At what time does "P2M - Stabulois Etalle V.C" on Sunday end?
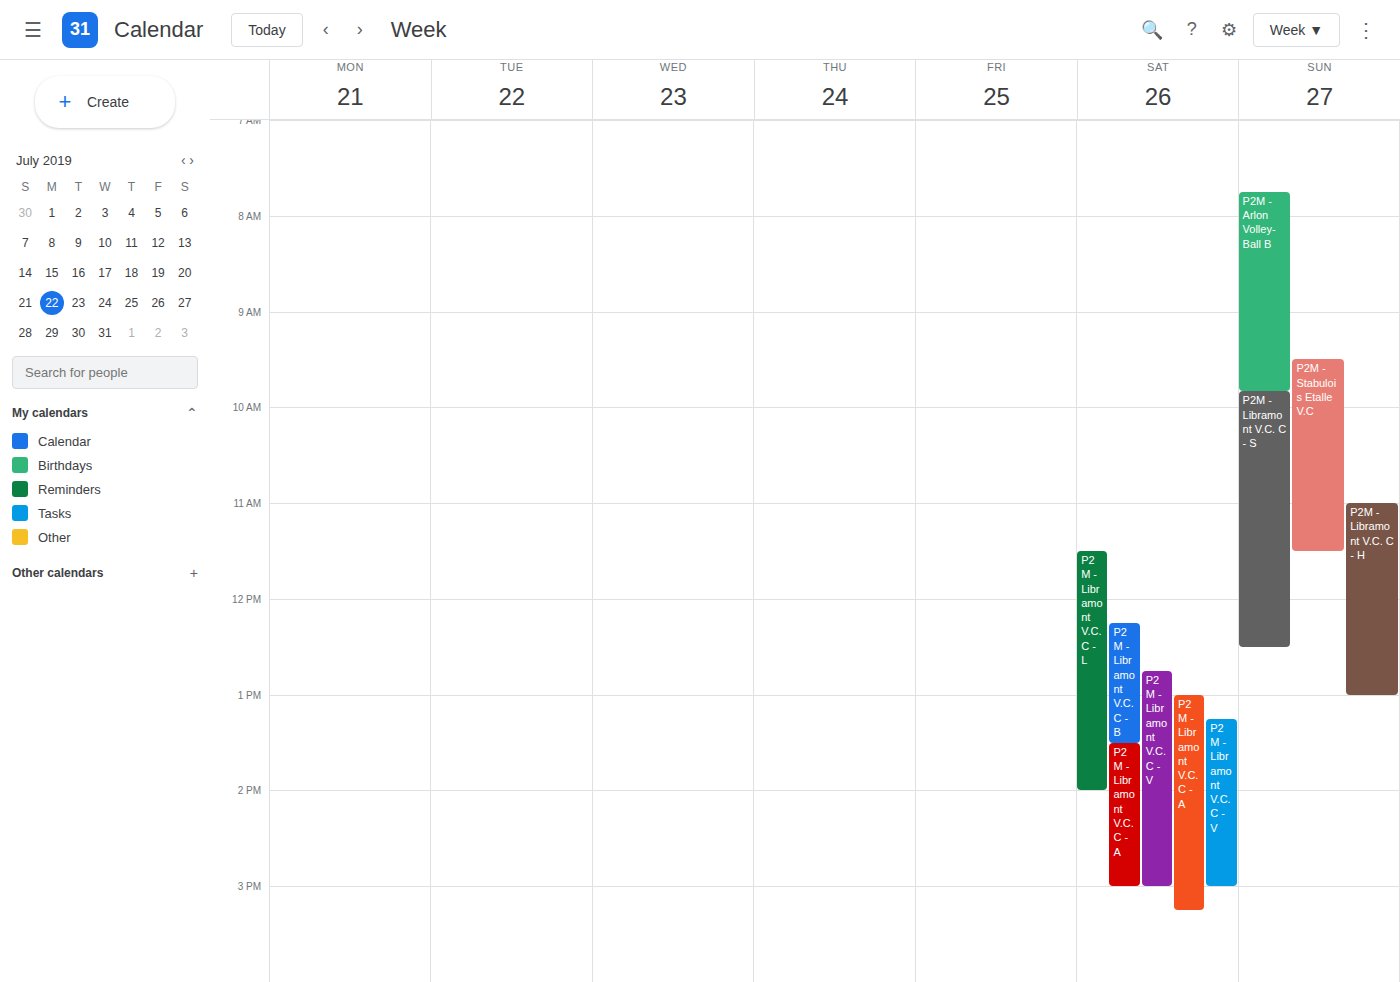
11:30 AM